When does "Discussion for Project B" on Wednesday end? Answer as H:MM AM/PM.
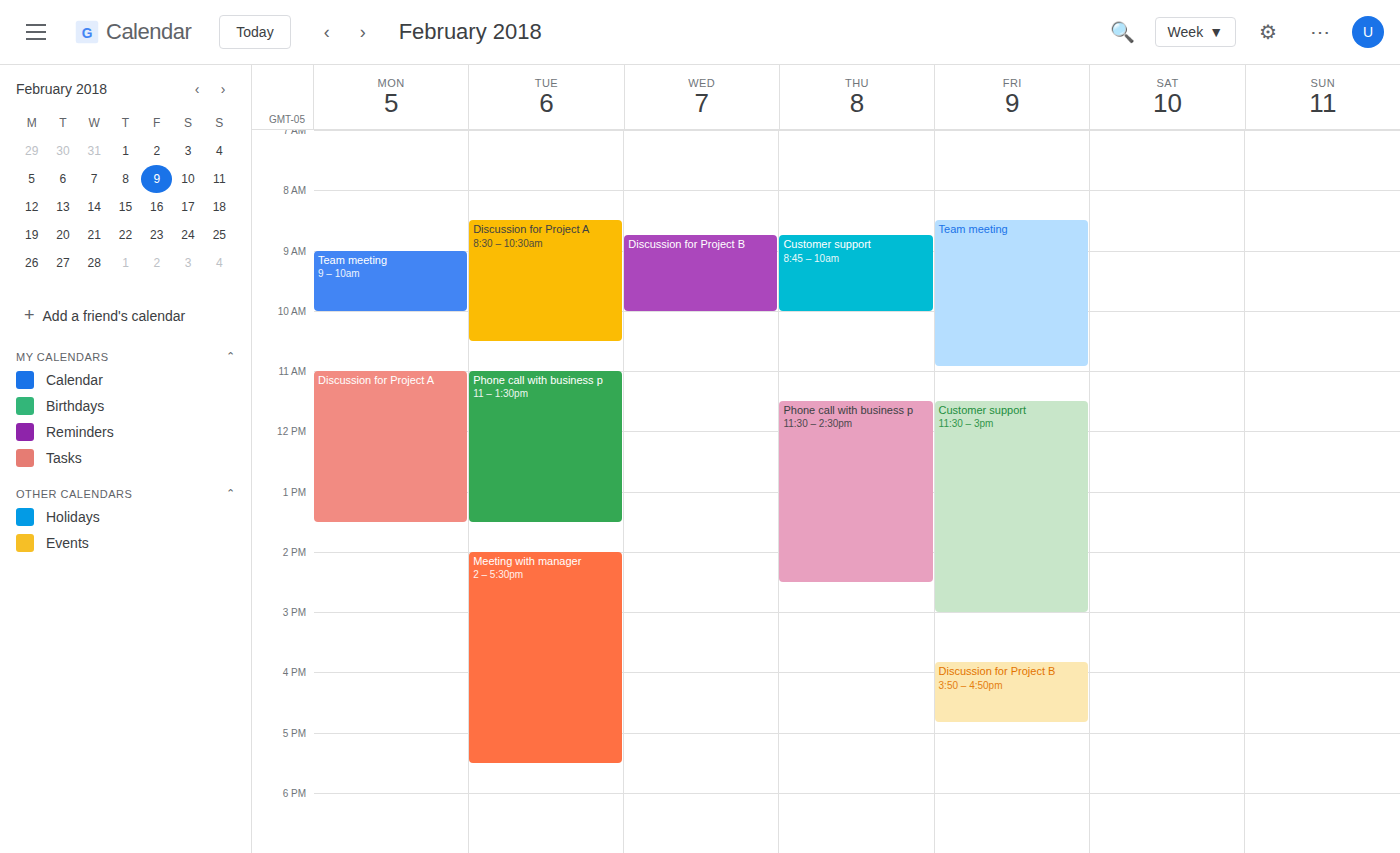
10:00 AM